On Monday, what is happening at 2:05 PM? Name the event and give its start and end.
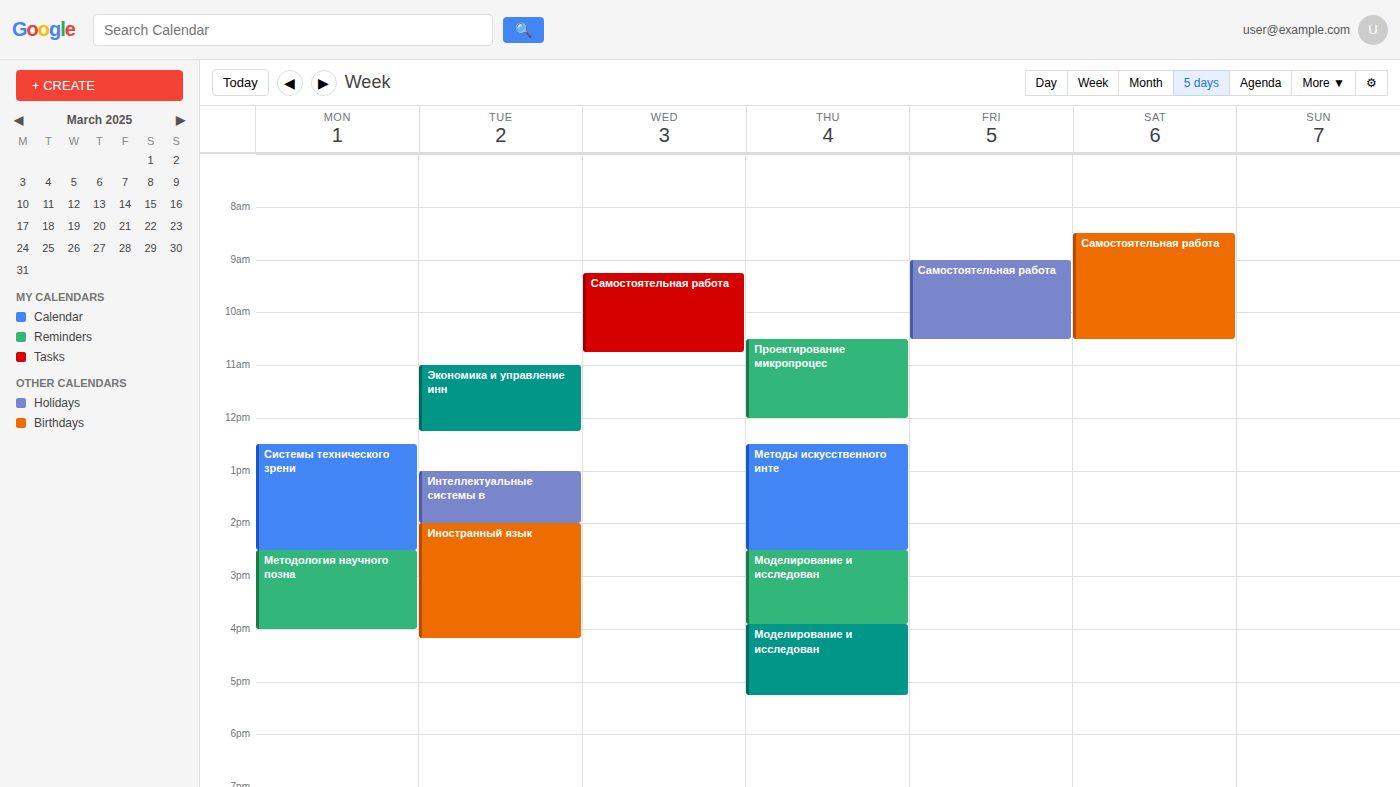
"Системы технического зрени", 12:30 PM to 2:30 PM